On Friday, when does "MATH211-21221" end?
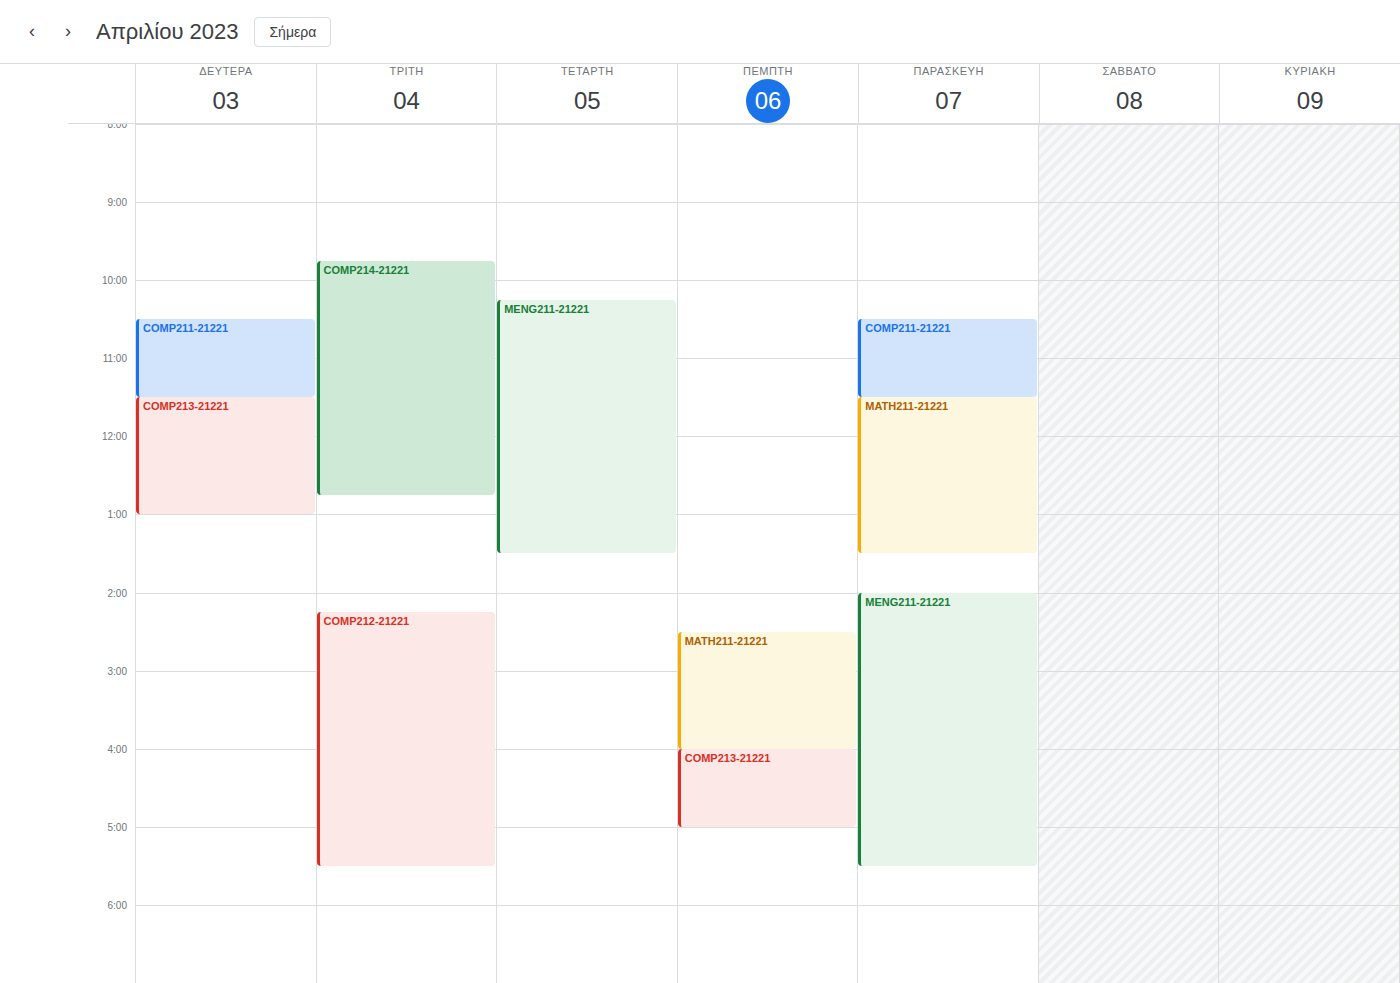
1:30 PM